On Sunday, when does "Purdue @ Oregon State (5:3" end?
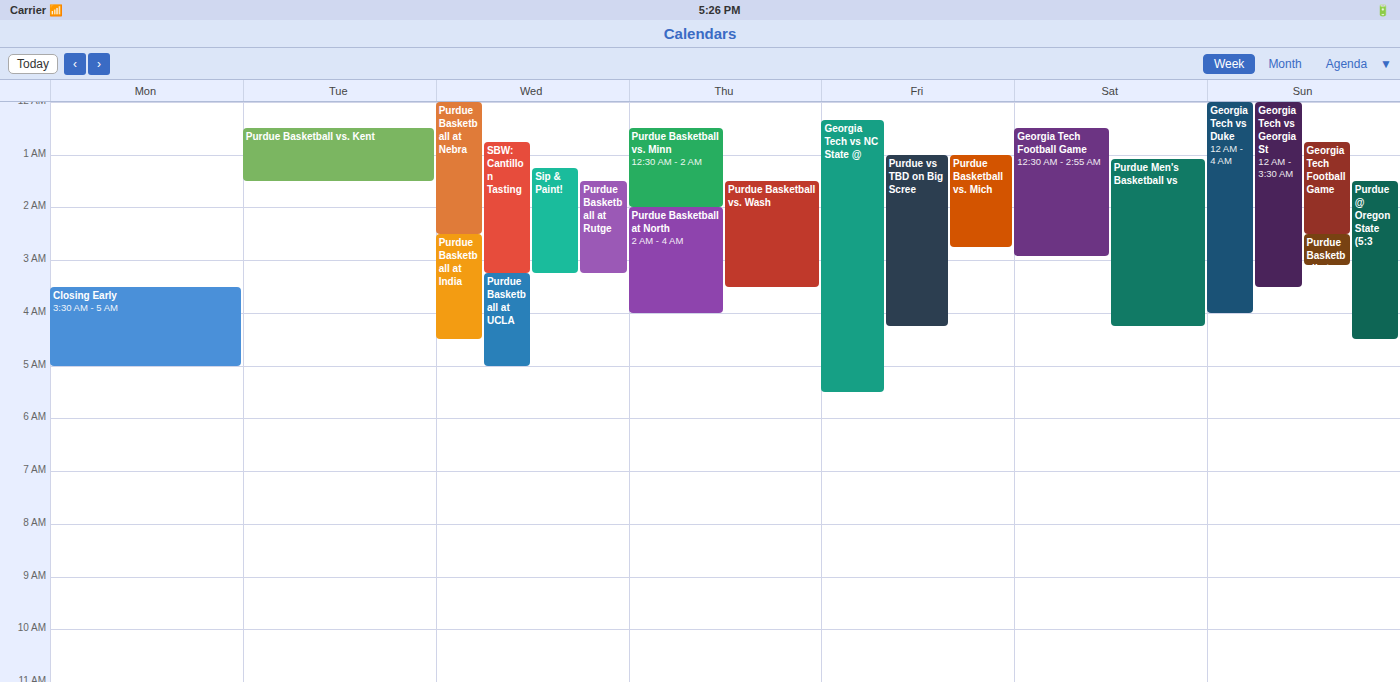
4:30 AM